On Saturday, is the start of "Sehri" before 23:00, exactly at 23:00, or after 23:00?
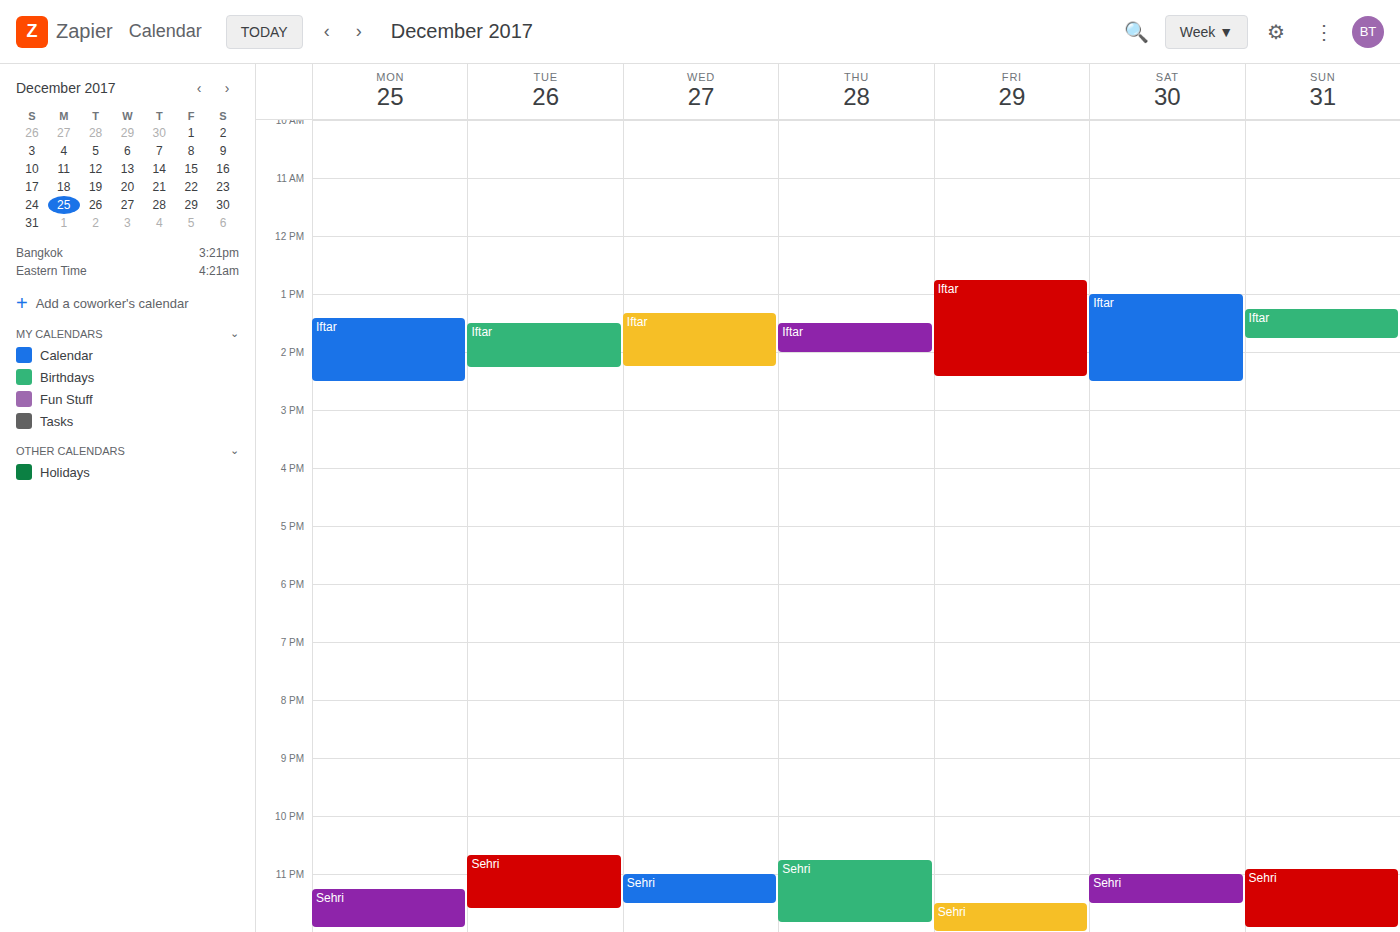
23:00 -- exactly at 23:00, on the 23:00 line.